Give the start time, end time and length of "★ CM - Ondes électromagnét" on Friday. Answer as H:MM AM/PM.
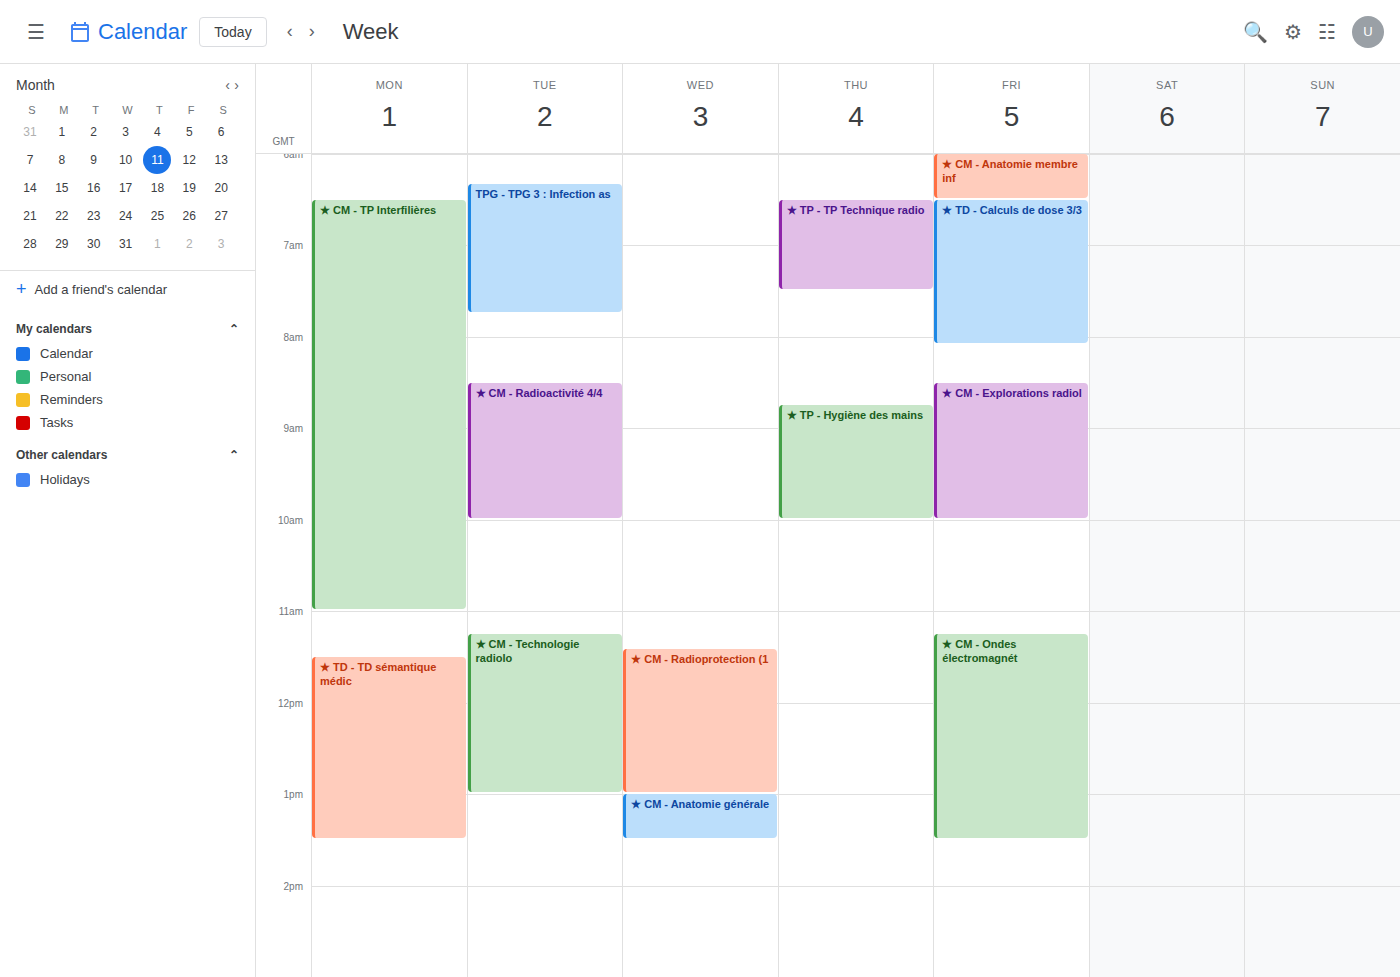
11:15 AM to 1:30 PM, 2 hours 15 minutes